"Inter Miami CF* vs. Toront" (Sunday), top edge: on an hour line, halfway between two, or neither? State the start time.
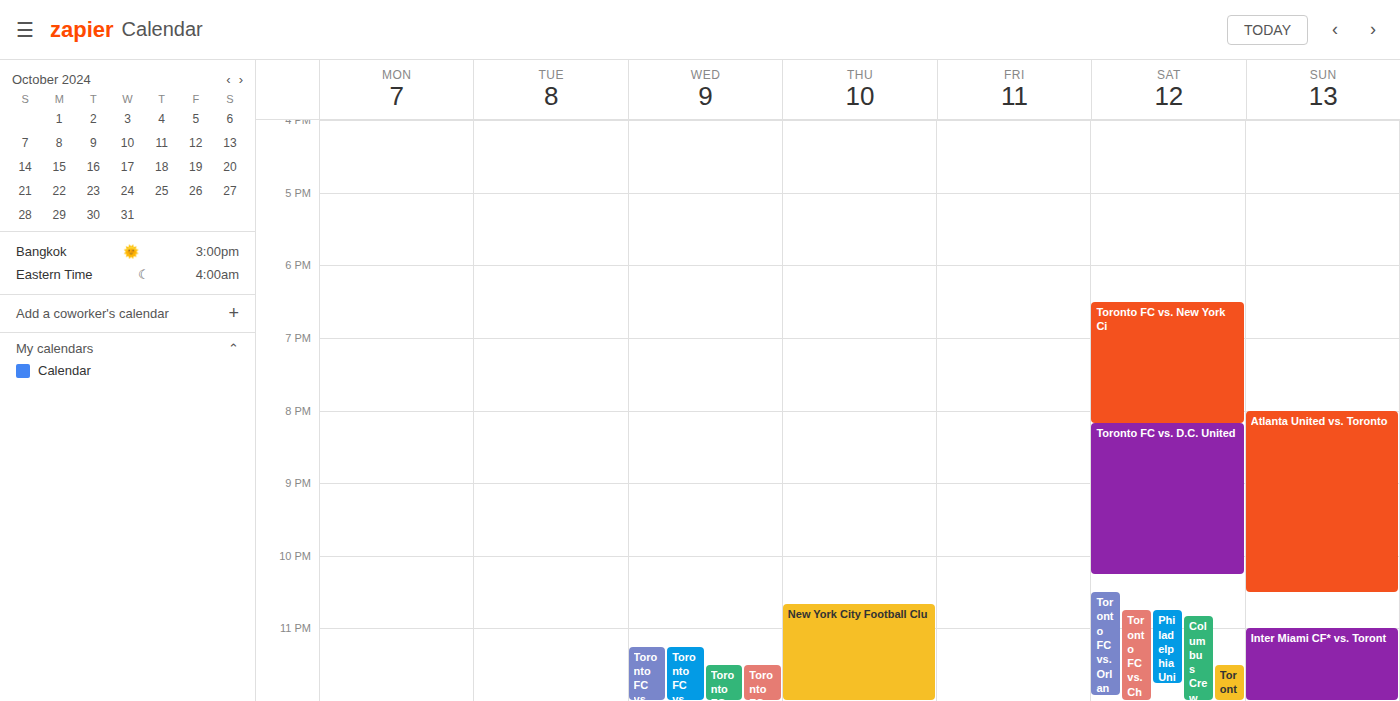
11:00 PM -- exactly on the 11 PM line.